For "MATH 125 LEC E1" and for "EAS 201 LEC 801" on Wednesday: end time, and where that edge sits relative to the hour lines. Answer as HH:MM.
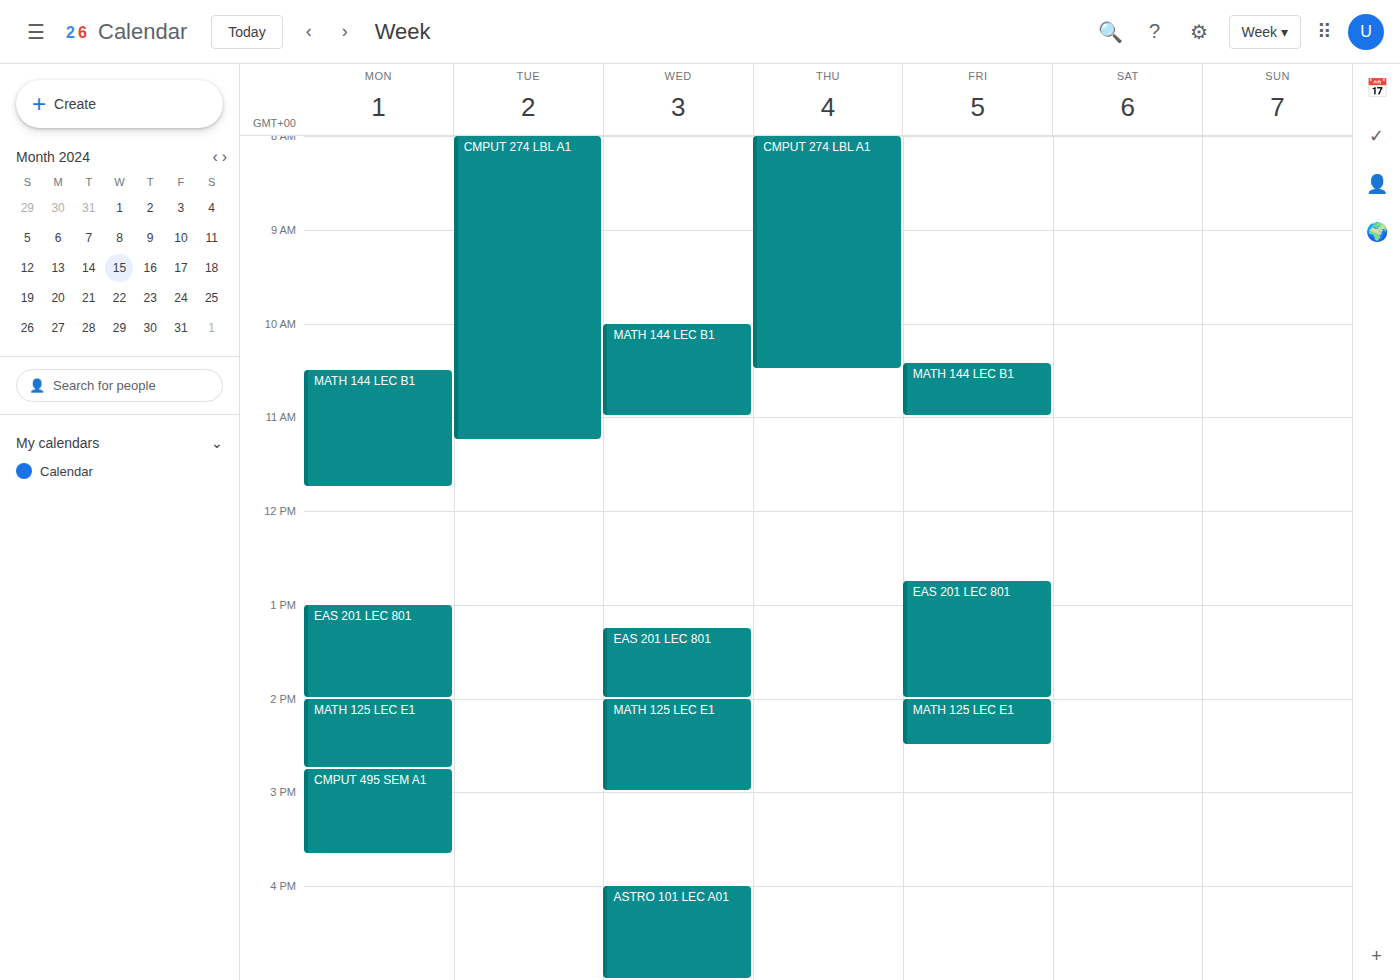
"MATH 125 LEC E1": 15:00, exactly on the 15:00 line. "EAS 201 LEC 801": 14:00, exactly on the 14:00 line.